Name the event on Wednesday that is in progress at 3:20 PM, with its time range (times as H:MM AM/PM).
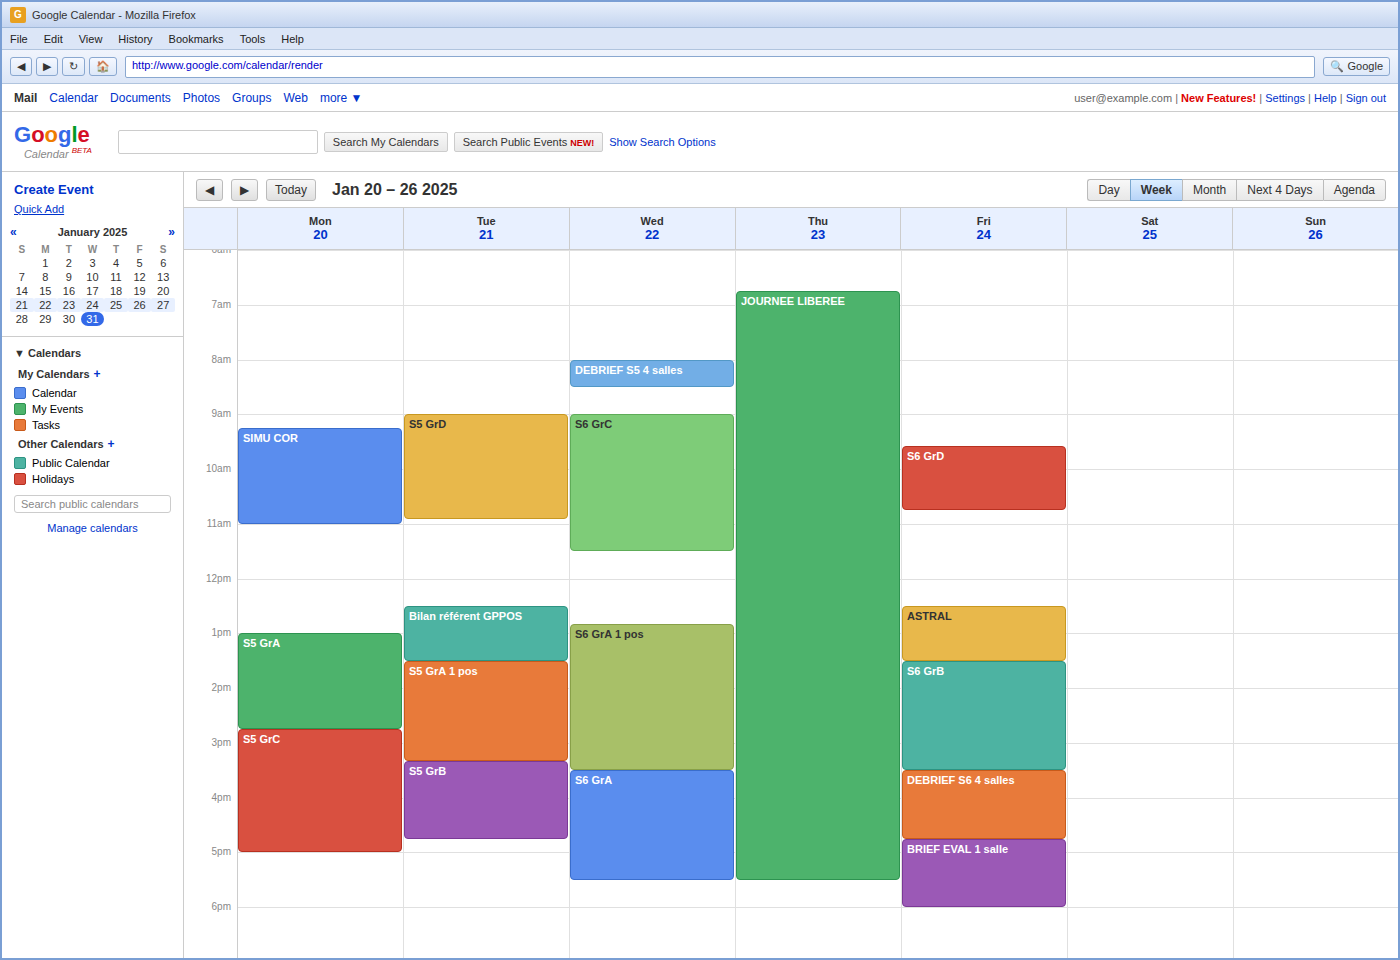
"S6 GrA 1 pos", 12:50 PM to 3:30 PM